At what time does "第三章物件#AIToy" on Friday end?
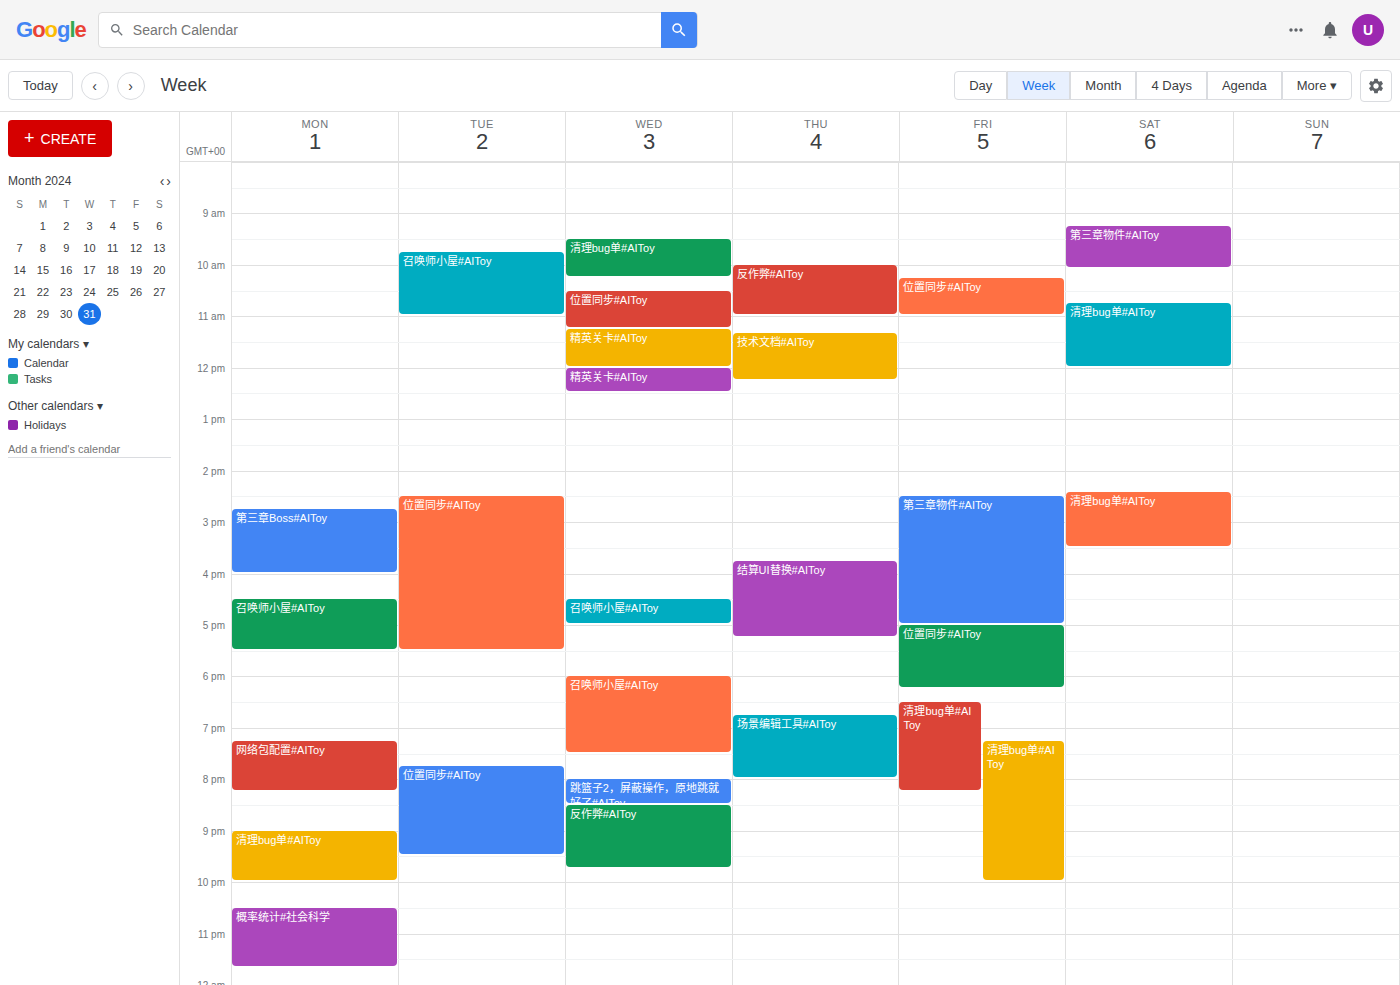
5:00 PM